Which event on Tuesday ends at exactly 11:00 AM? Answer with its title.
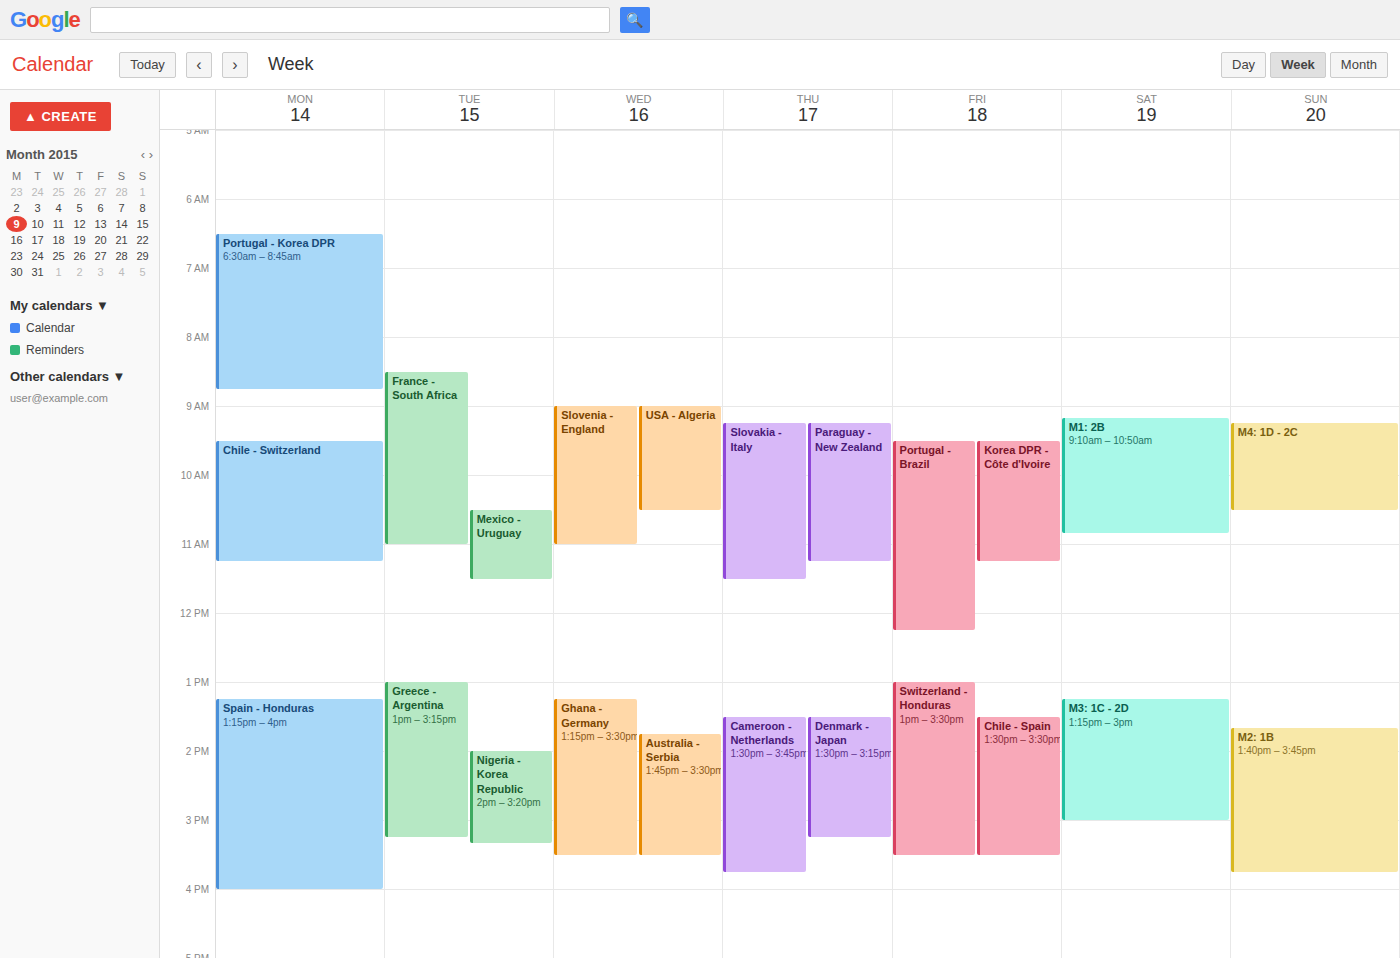
"France - South Africa"